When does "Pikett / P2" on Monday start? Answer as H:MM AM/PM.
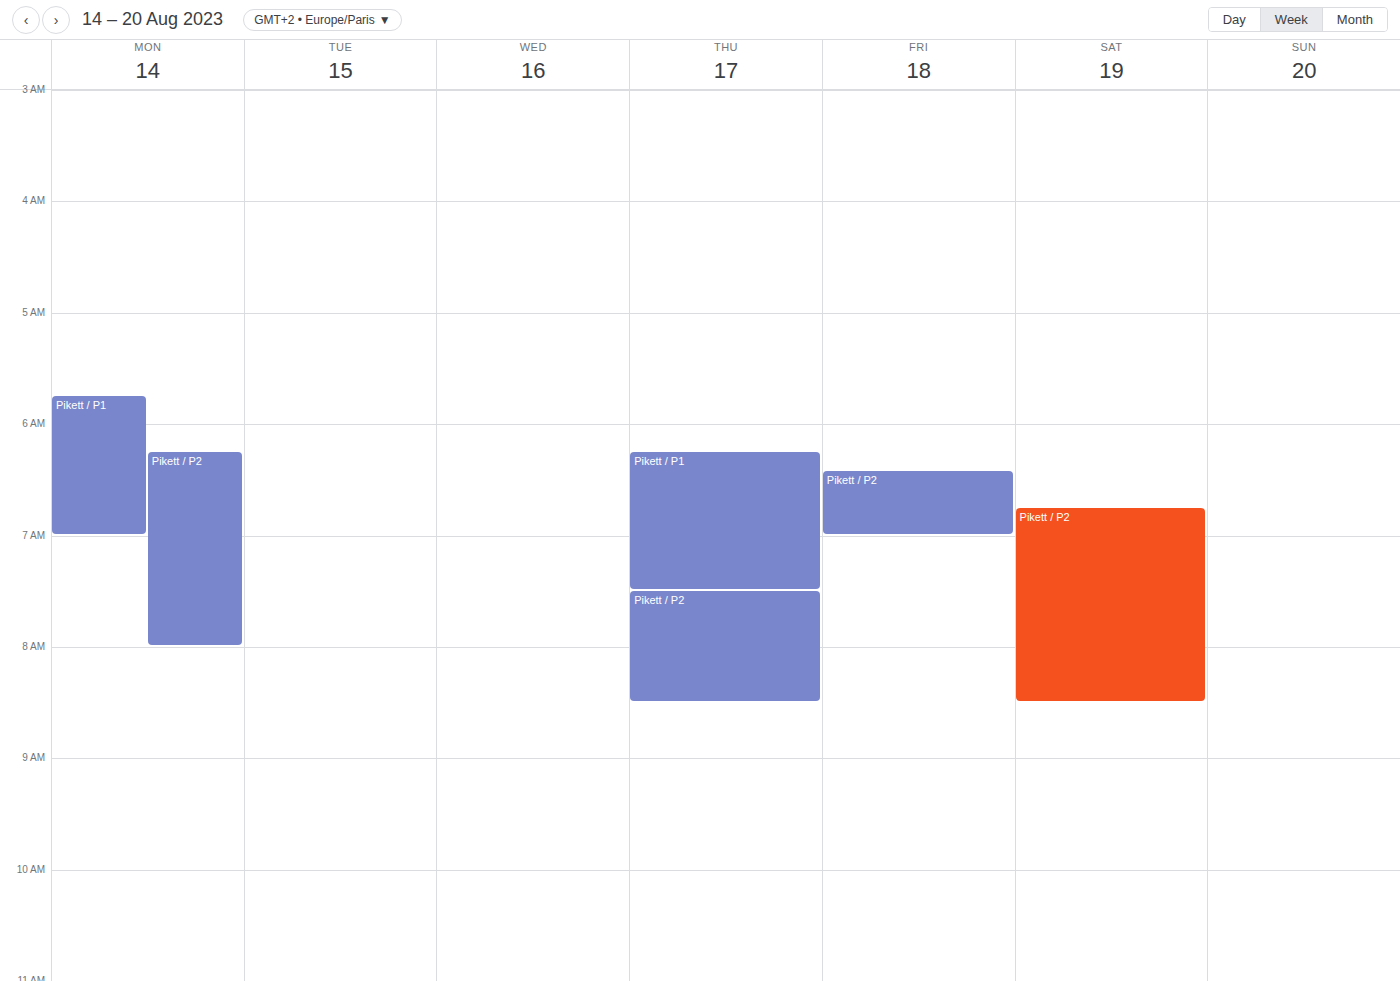
6:15 AM